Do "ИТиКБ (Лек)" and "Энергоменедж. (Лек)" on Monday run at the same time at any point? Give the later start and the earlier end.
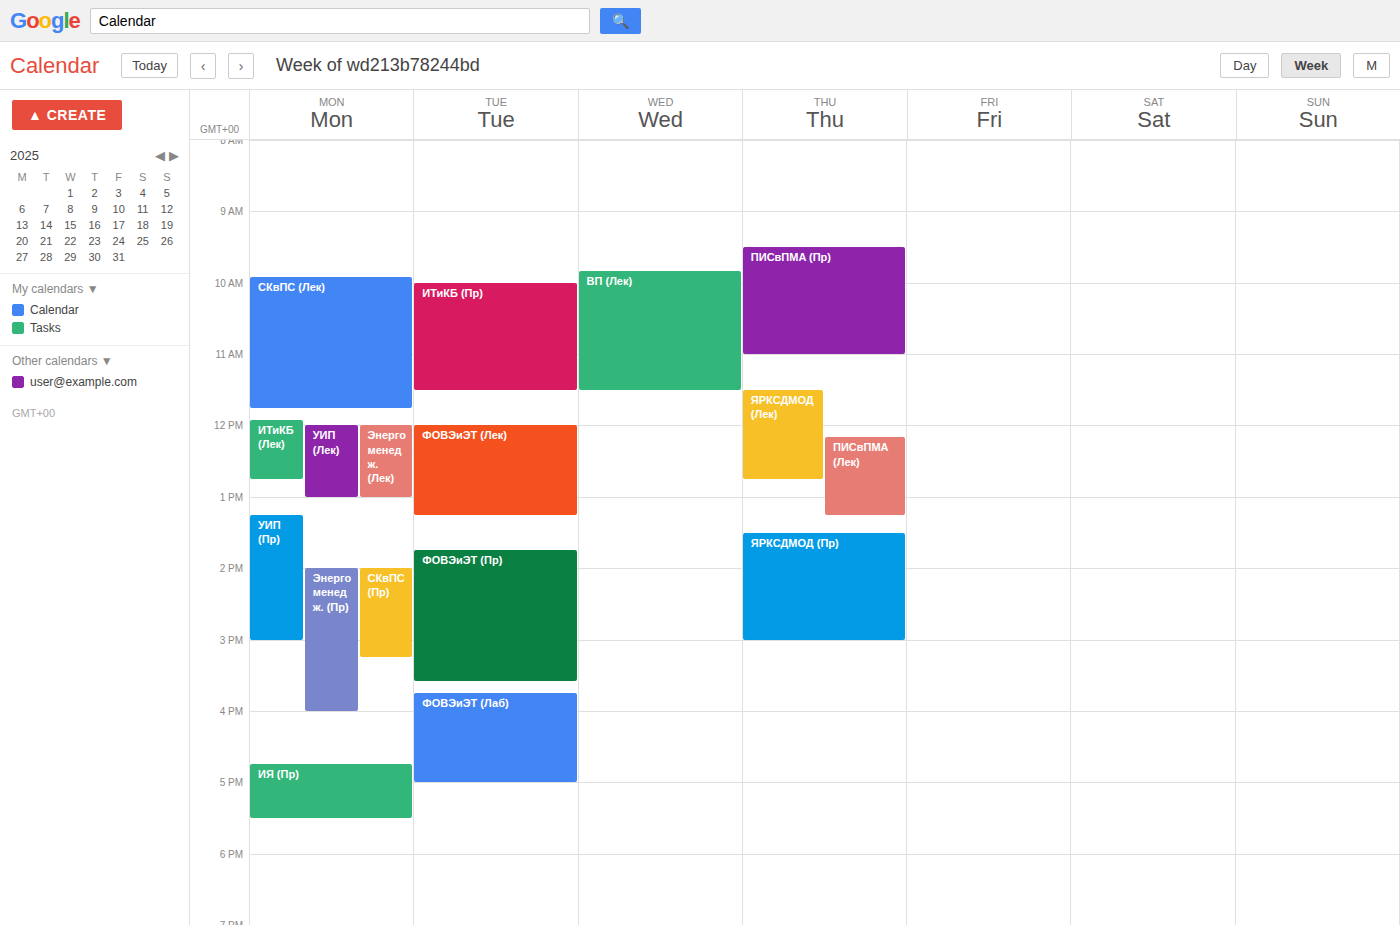
"Энергоменедж. (Лек)" starts at 12:00 PM, before "ИТиКБ (Лек)" ends at 12:45 PM -- they overlap.